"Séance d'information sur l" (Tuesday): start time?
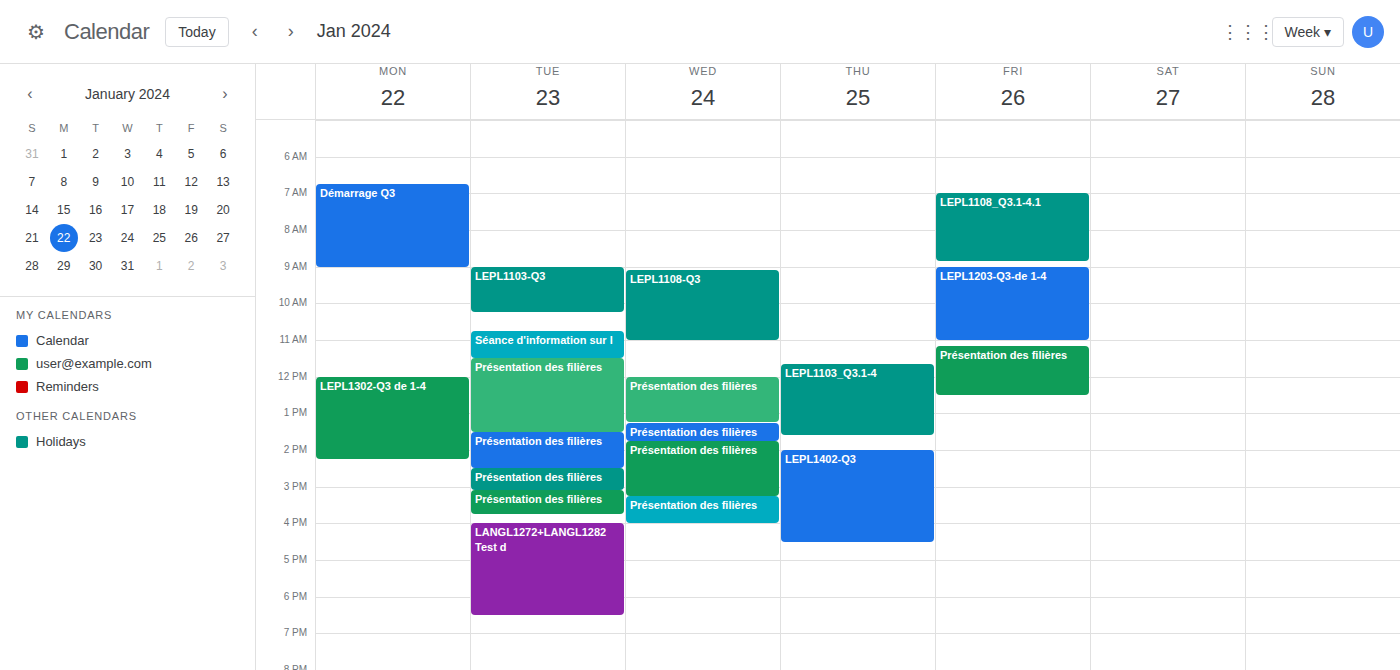
10:45 AM